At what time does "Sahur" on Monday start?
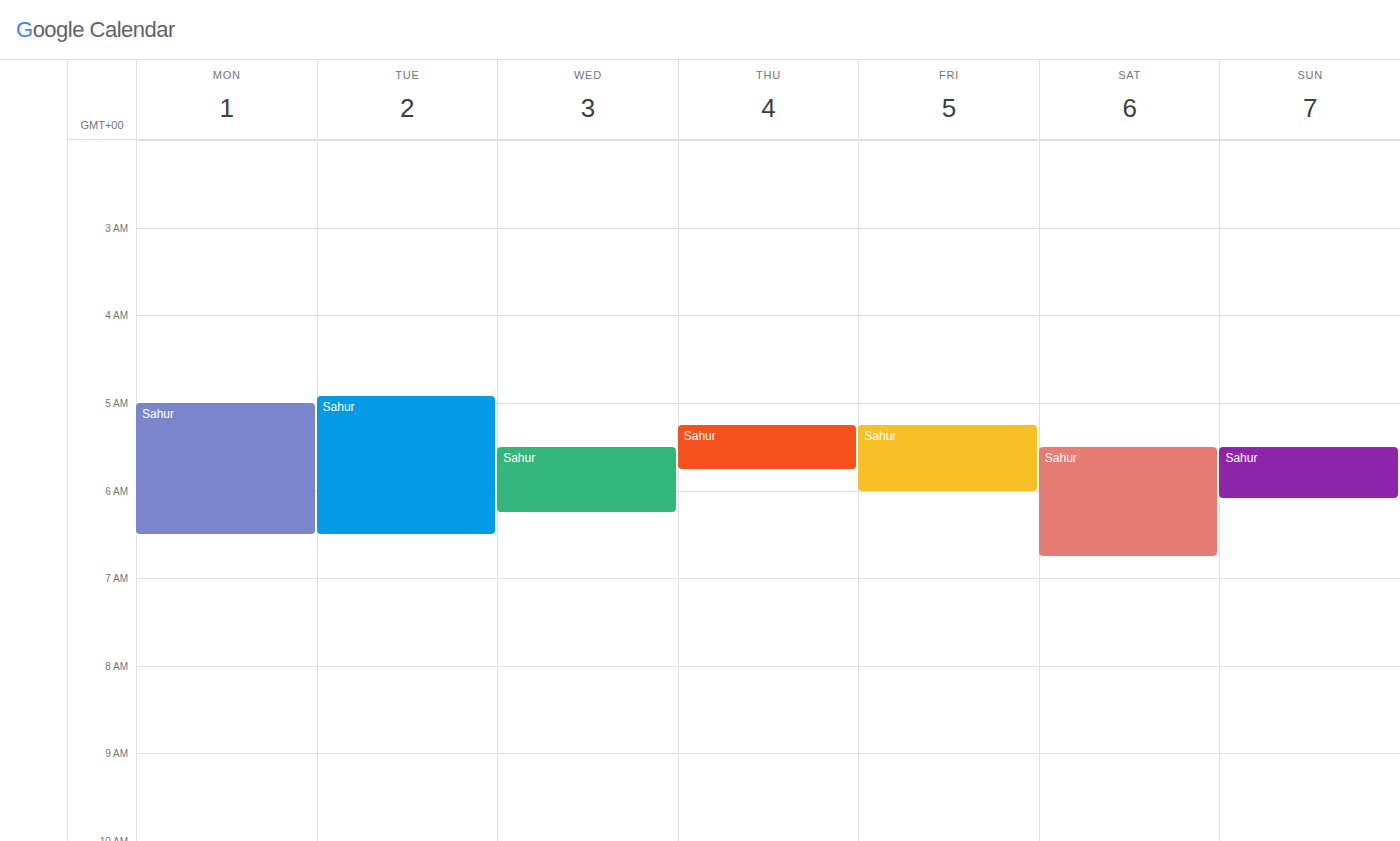
5:00 AM